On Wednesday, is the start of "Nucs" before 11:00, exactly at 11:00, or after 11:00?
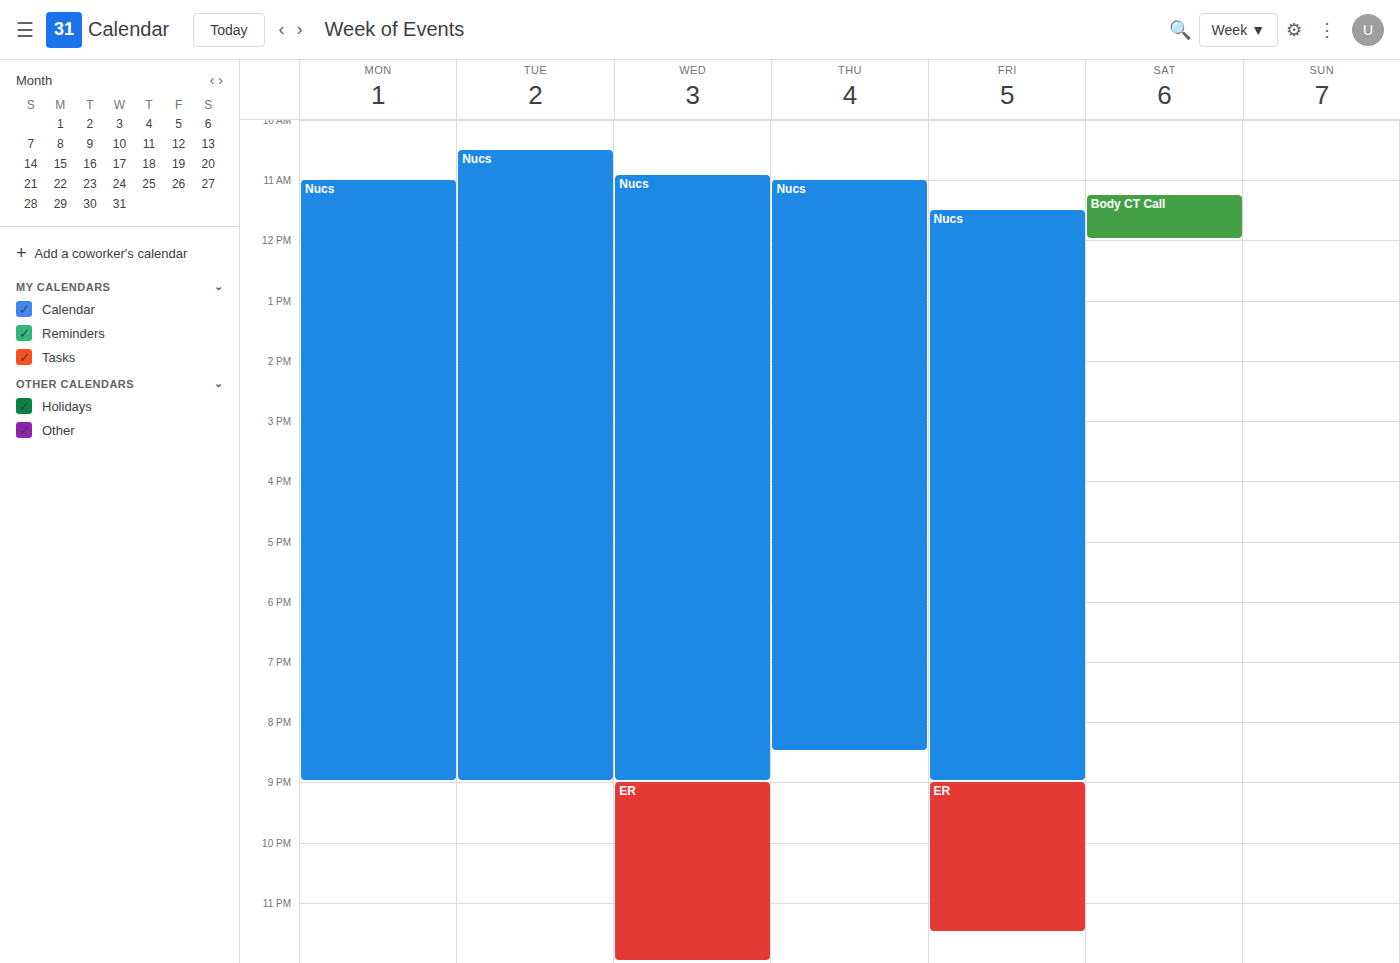
10:55 -- before 11:00, 5 minutes above the 11:00 line.